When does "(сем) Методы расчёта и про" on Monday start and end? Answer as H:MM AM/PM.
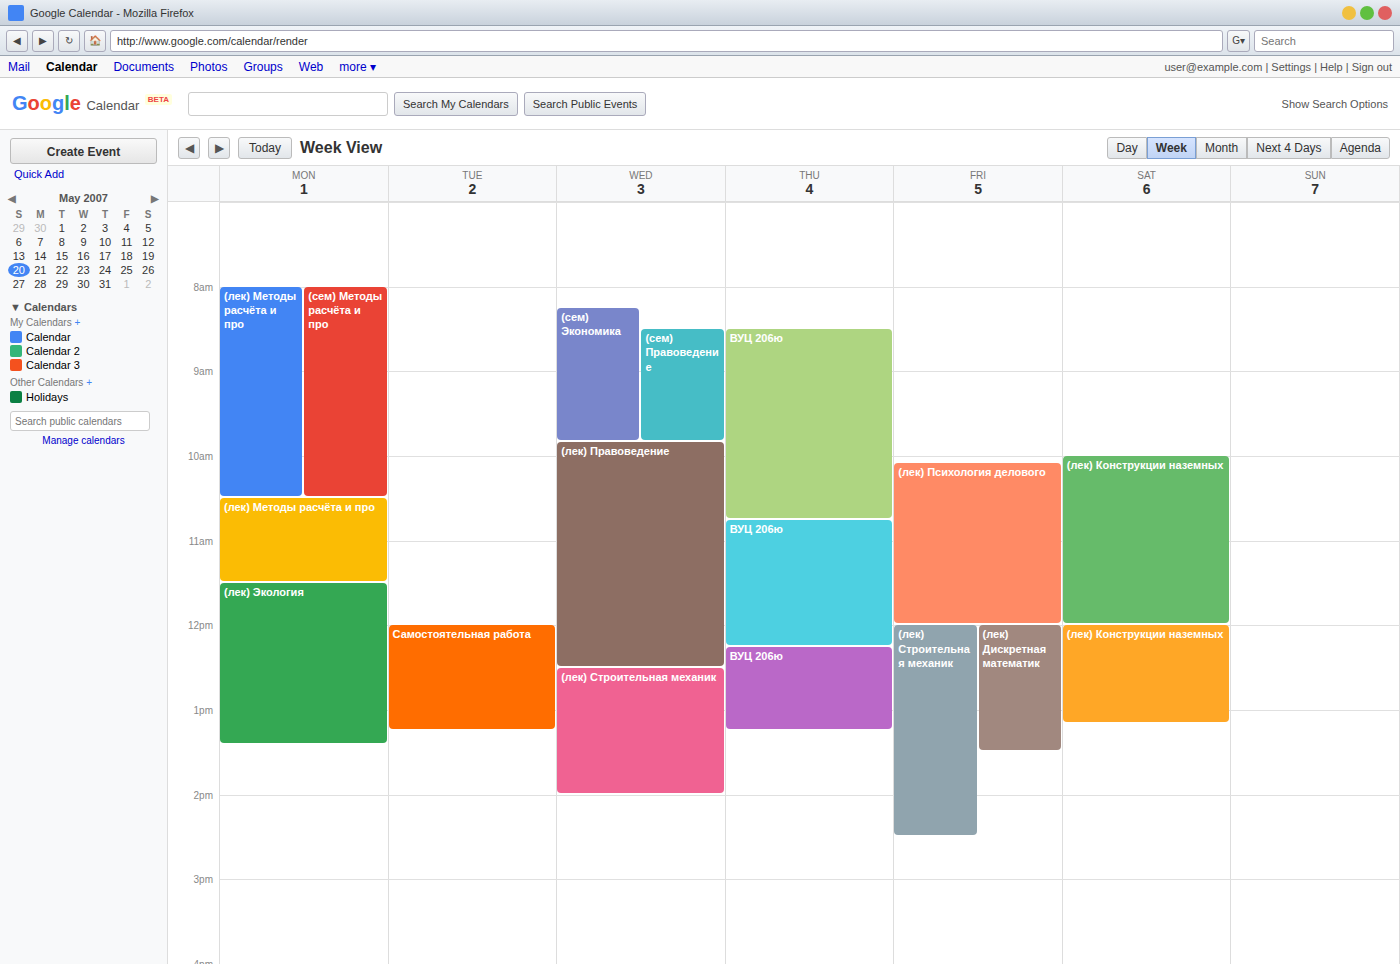
8:00 AM to 10:30 AM